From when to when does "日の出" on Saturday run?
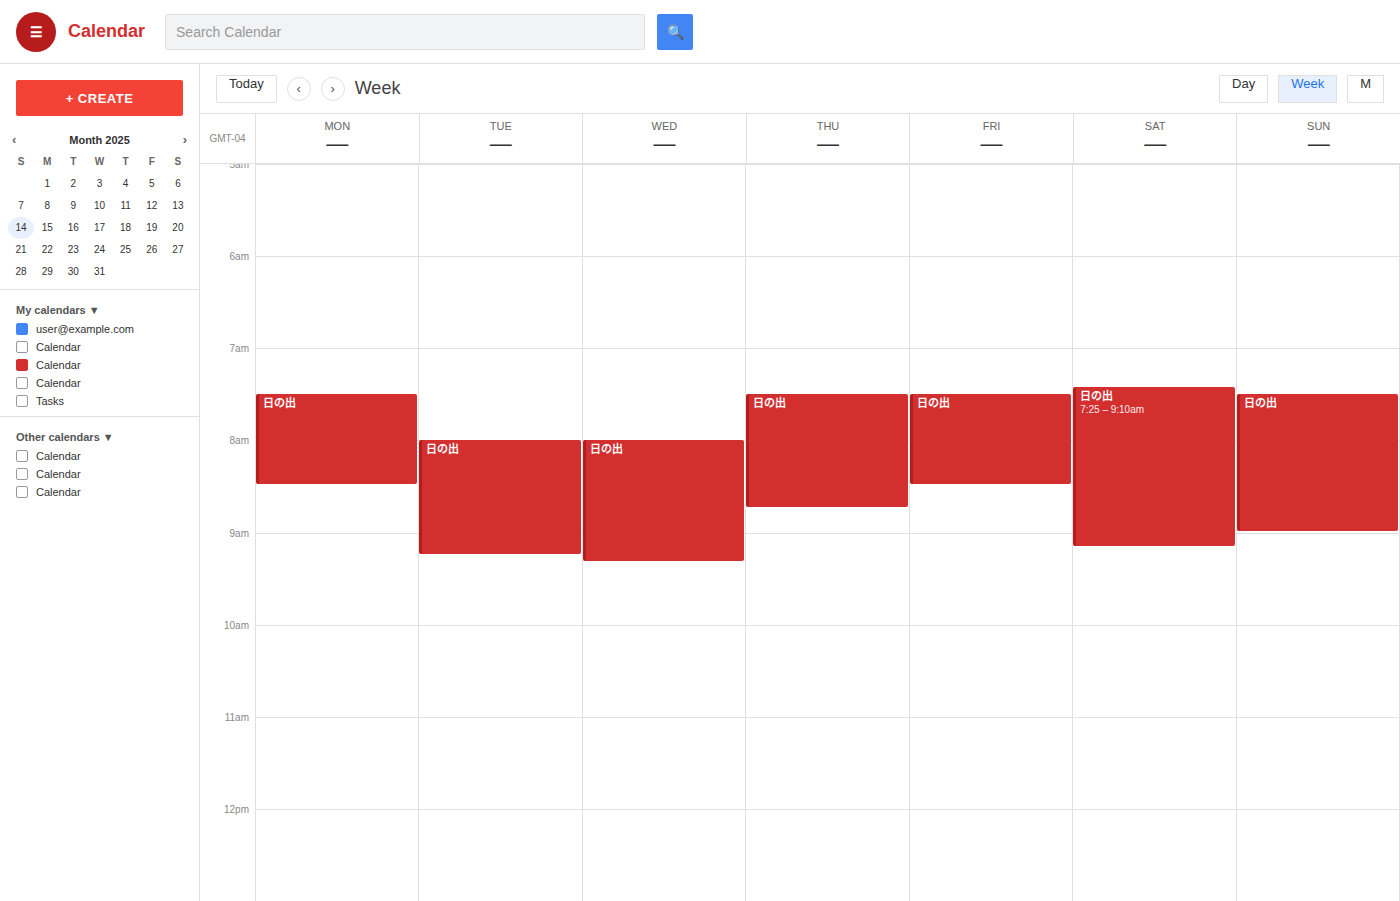
7:25 AM to 9:10 AM